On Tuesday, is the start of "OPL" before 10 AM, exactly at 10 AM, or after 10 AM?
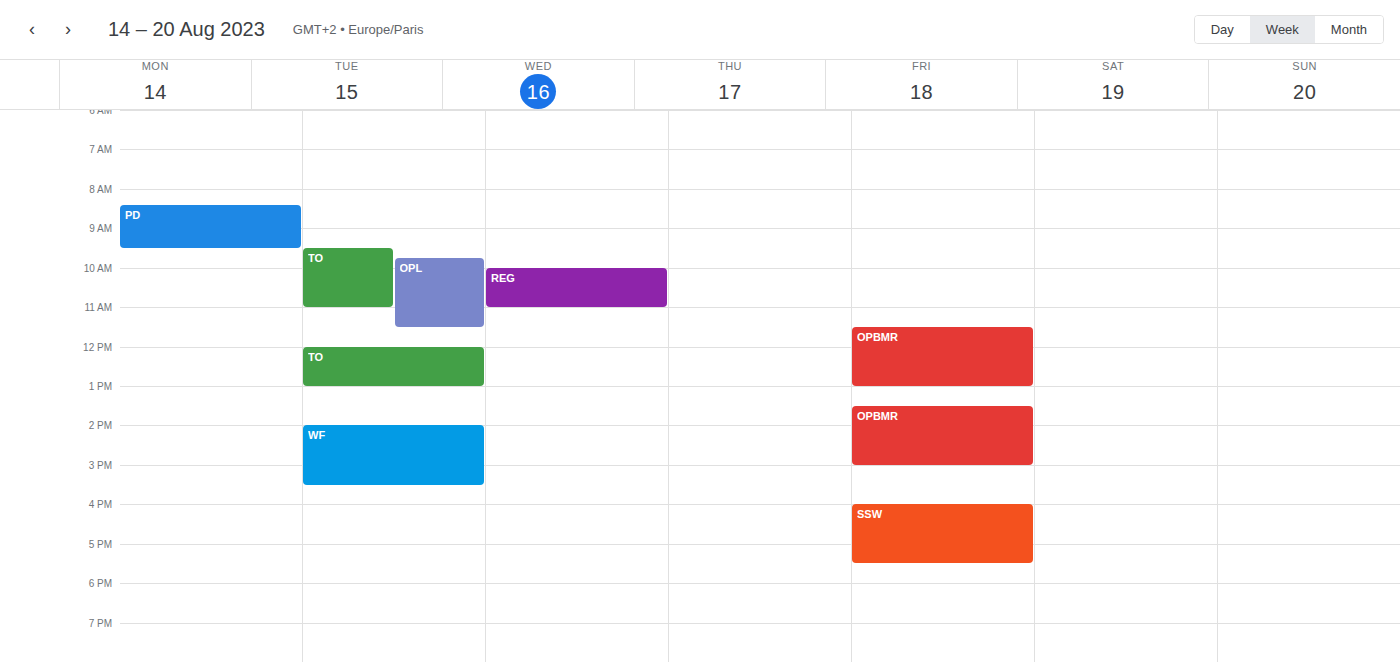
9:45 AM -- before 10 AM, 15 minutes above the 10 AM line.